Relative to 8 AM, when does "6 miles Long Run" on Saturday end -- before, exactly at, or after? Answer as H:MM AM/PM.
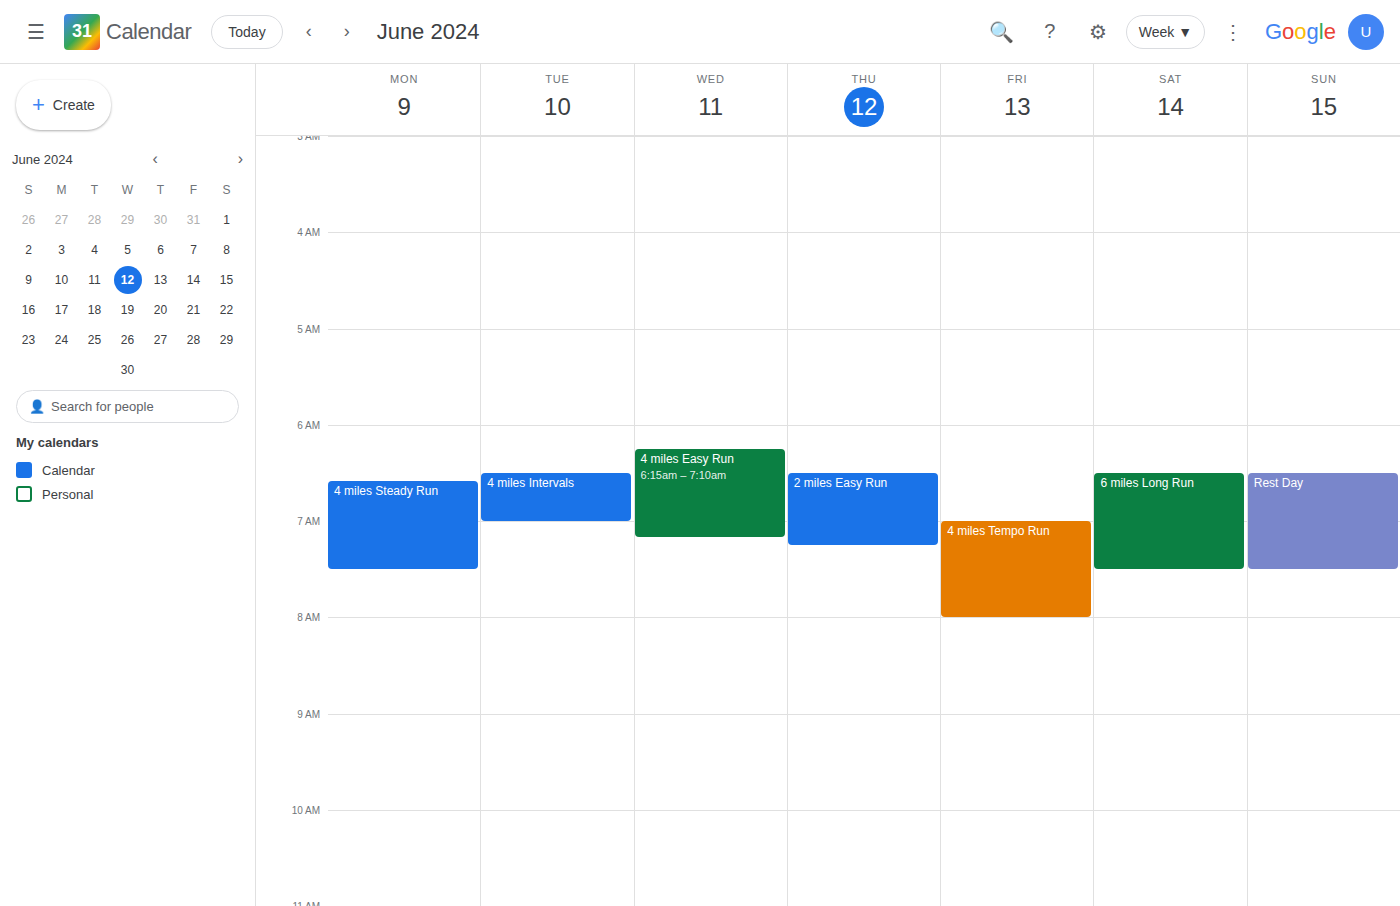
7:30 AM -- before 8 AM, 30 minutes above the 8 AM line.